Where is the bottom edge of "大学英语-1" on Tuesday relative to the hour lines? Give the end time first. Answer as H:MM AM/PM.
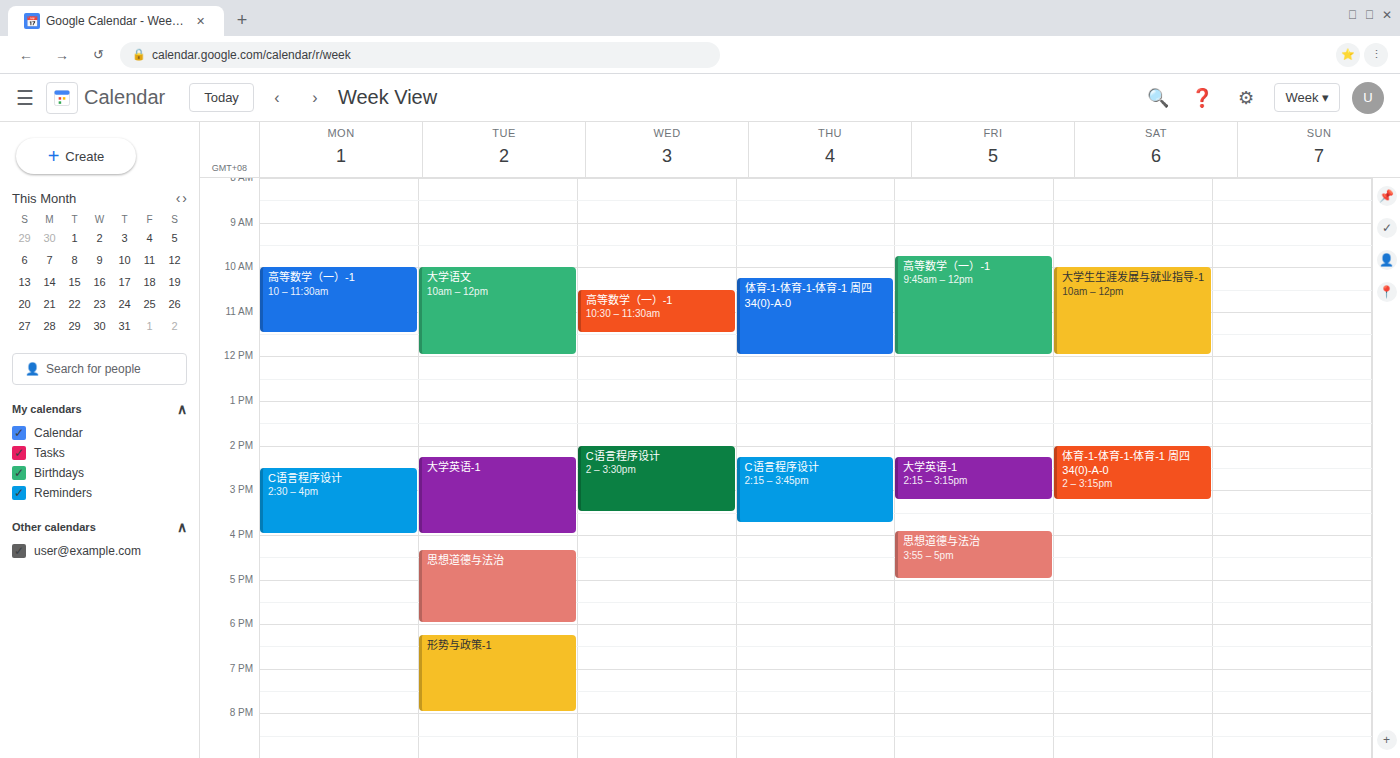
4:00 PM -- exactly on the 4 PM line.